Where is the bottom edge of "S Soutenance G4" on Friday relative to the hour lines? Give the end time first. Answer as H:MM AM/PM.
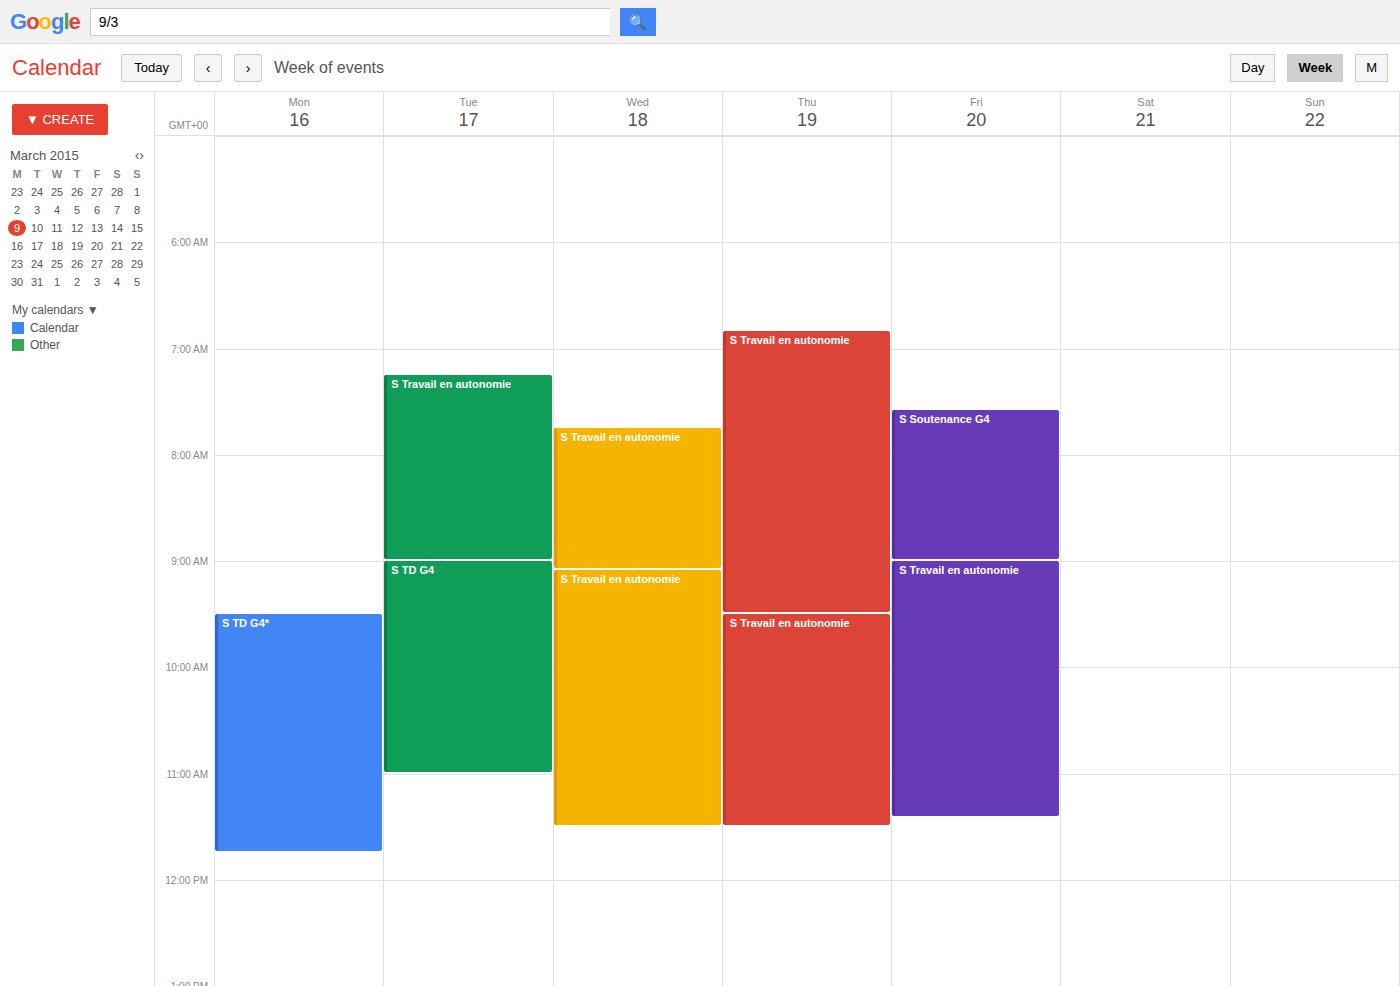
9:00 AM -- exactly on the 9 AM line.